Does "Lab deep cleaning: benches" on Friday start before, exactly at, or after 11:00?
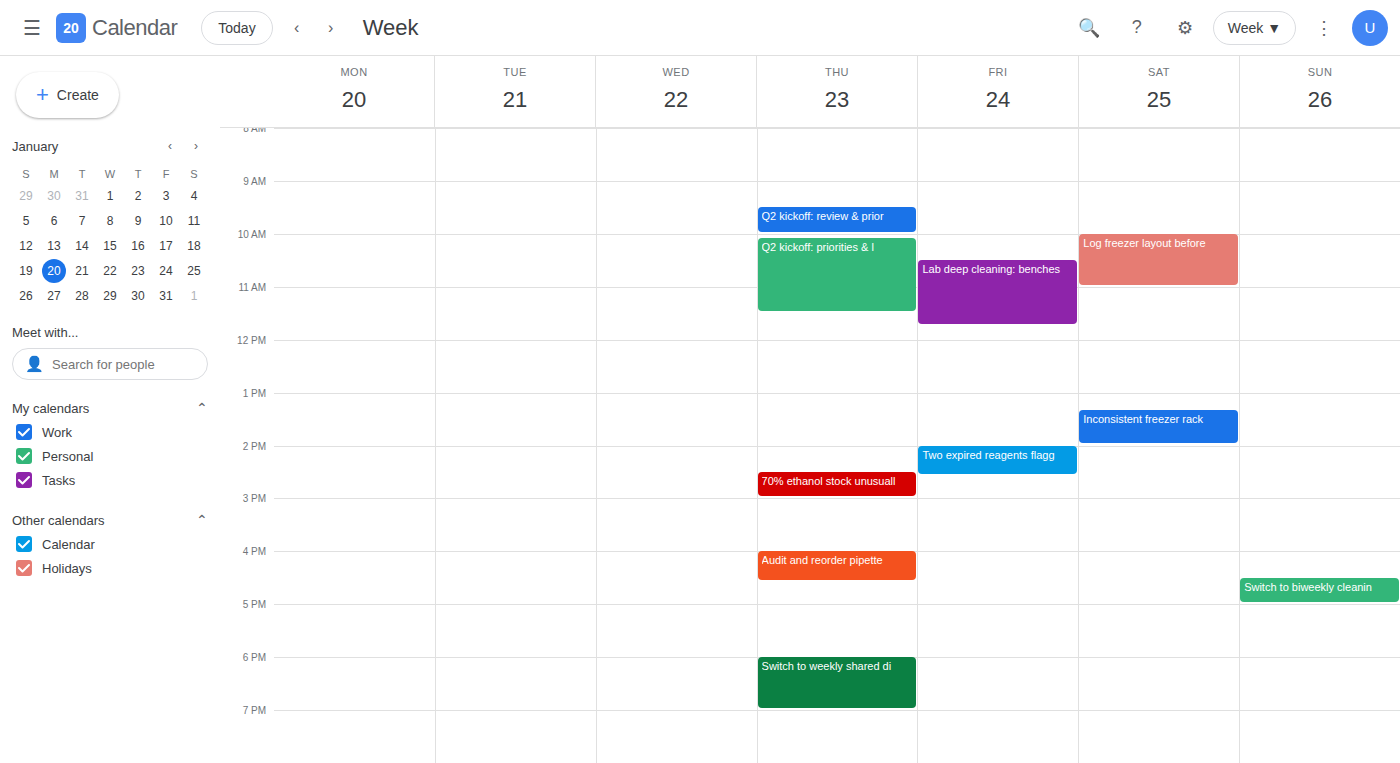
10:30 -- before 11:00, 30 minutes above the 11:00 line.